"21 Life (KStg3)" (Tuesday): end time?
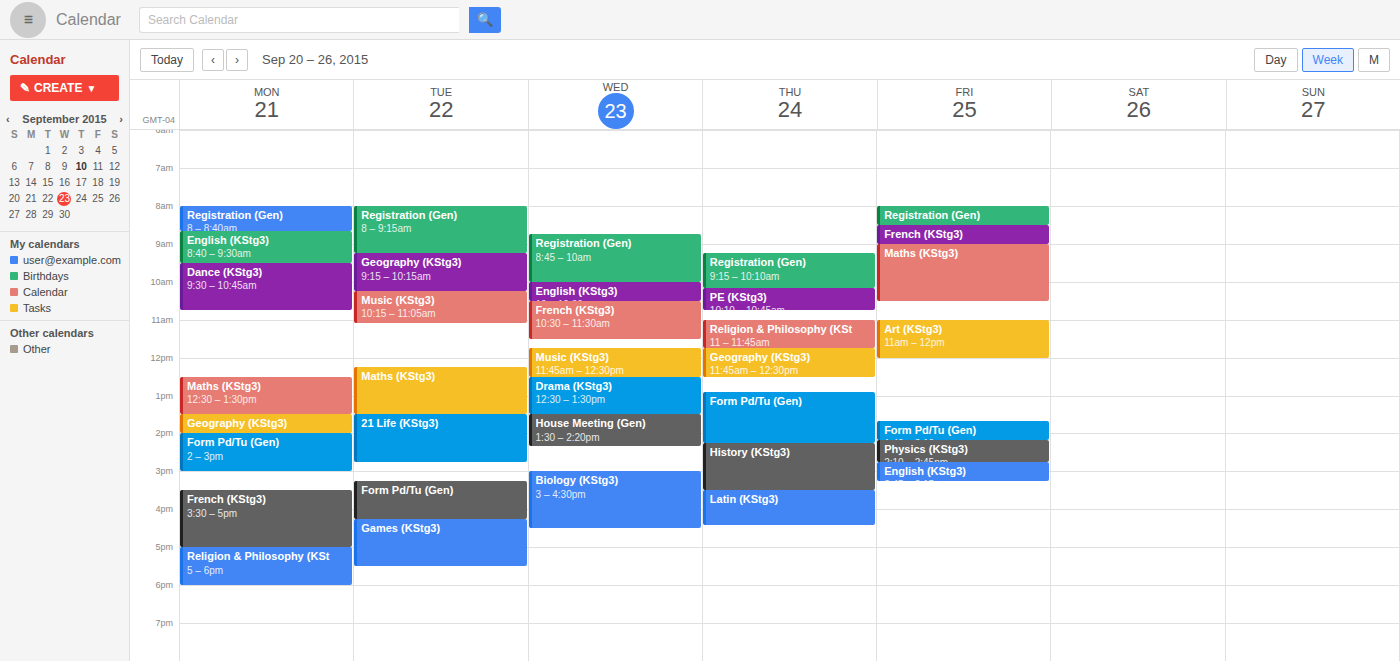
2:45 PM